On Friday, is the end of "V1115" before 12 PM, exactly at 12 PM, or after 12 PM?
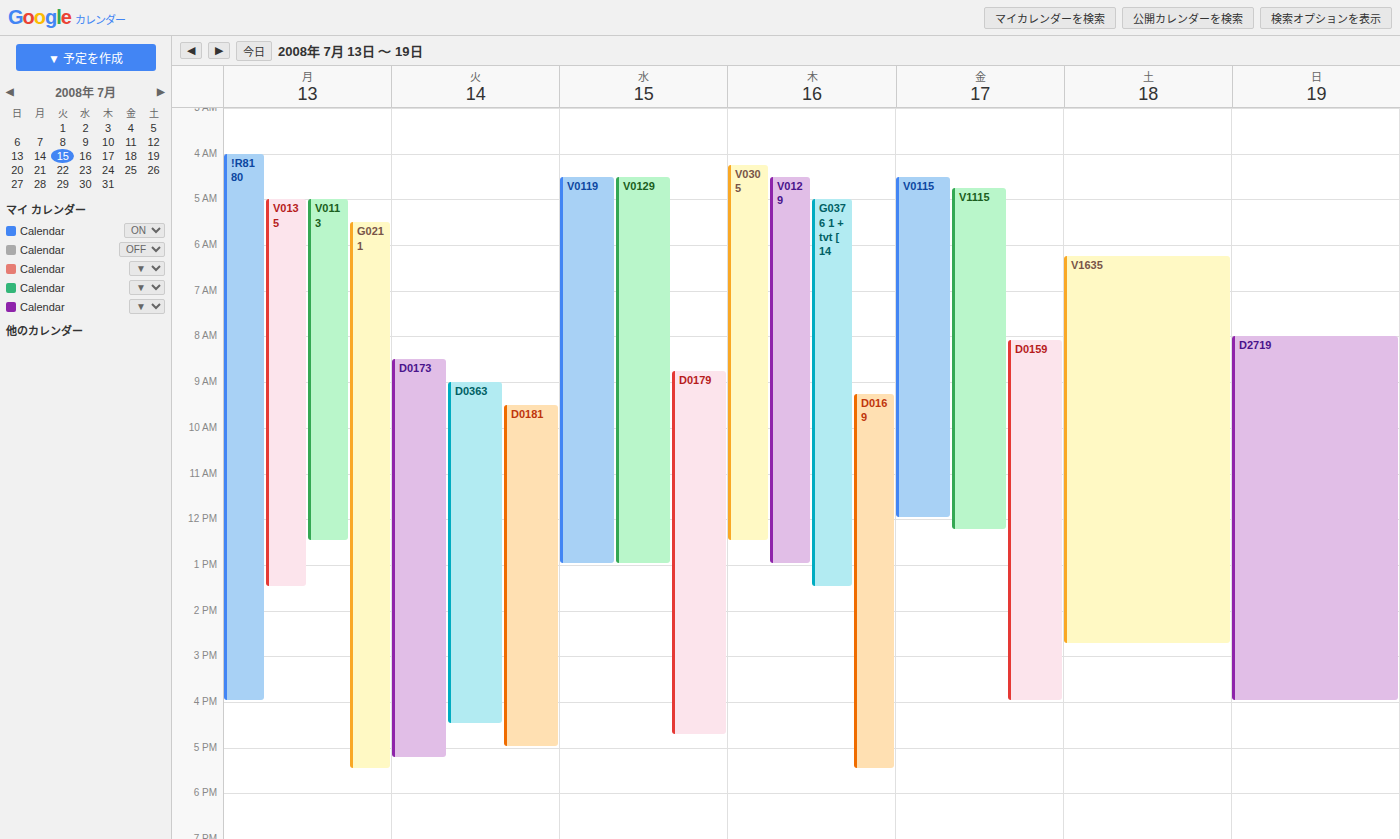
12:15 PM -- after 12 PM, 15 minutes below the 12 PM line.